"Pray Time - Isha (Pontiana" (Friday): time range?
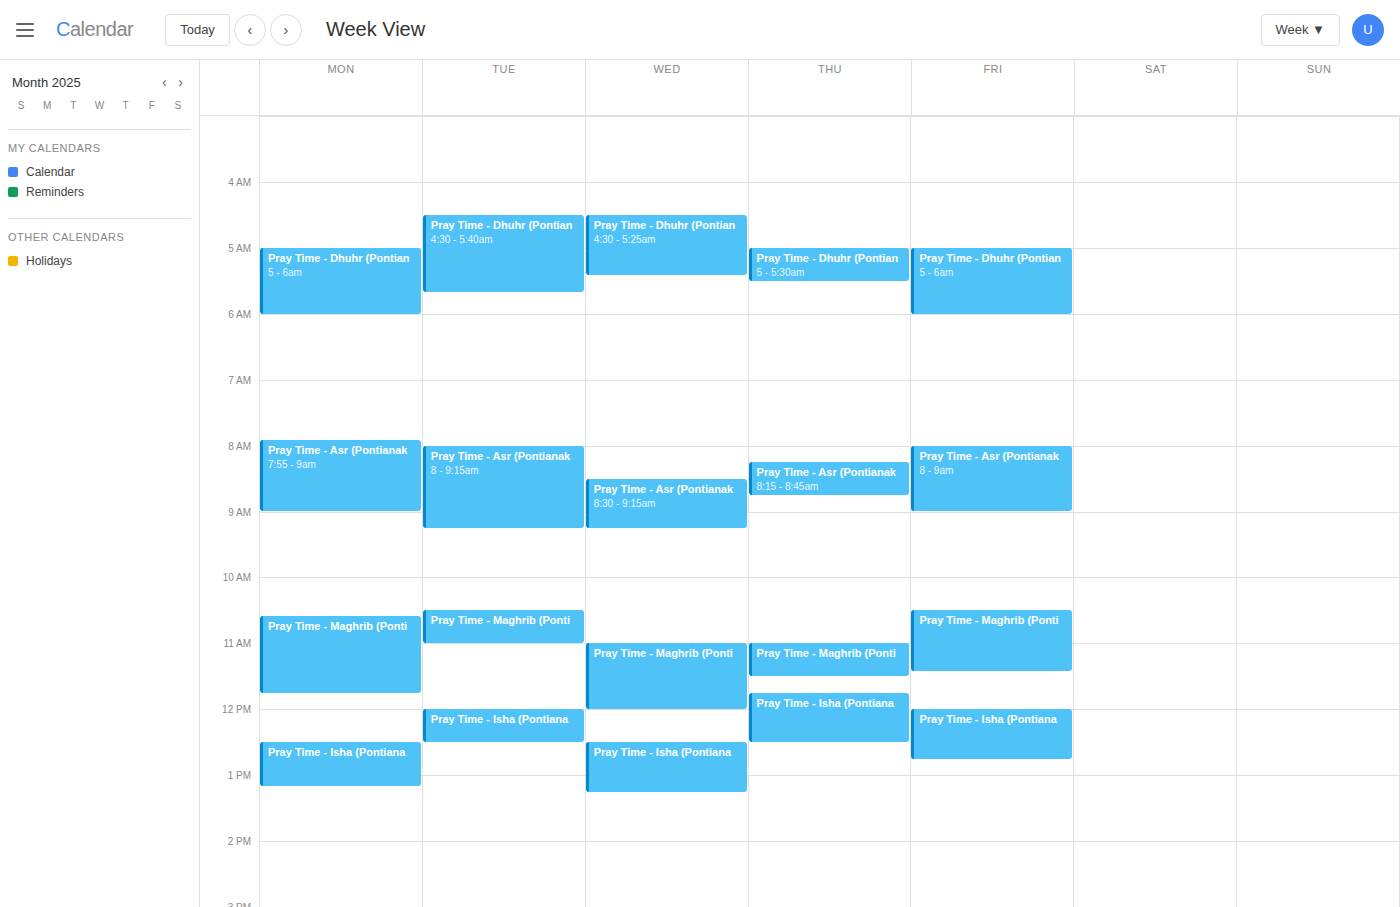
12:00 PM to 12:45 PM